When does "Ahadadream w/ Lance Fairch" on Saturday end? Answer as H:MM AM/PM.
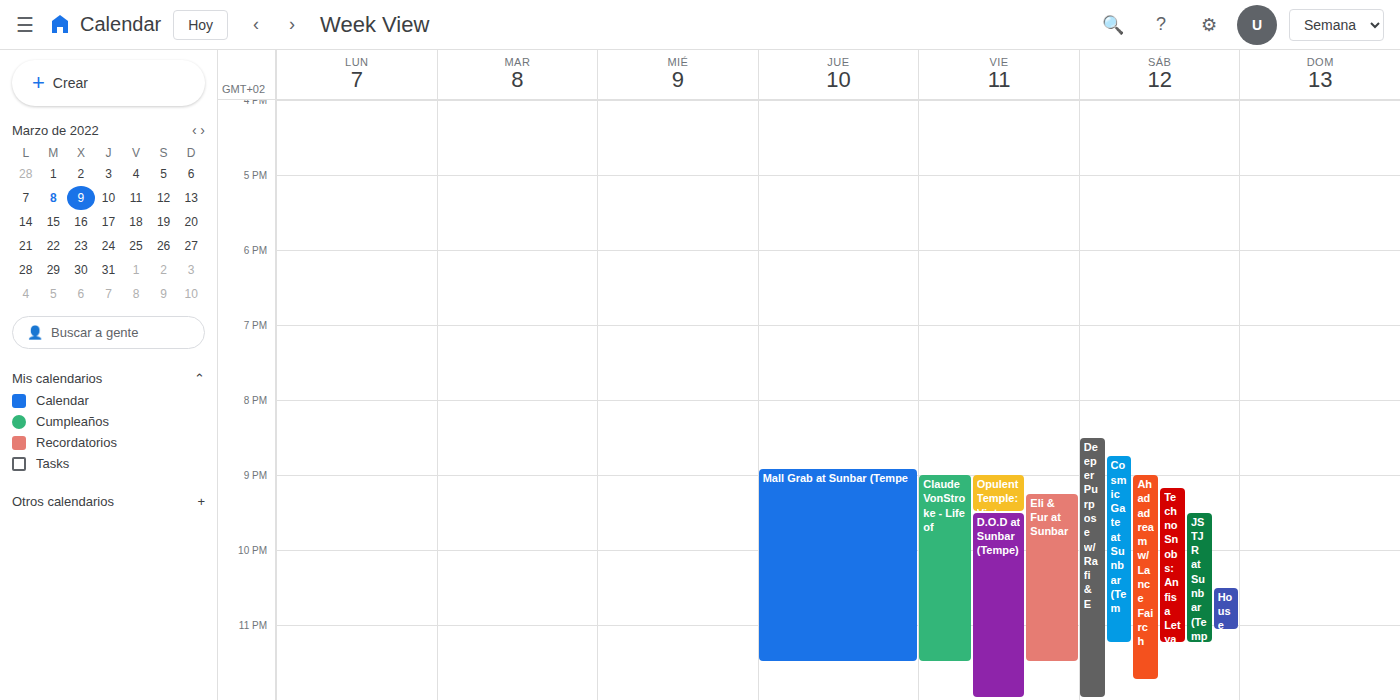
11:45 PM